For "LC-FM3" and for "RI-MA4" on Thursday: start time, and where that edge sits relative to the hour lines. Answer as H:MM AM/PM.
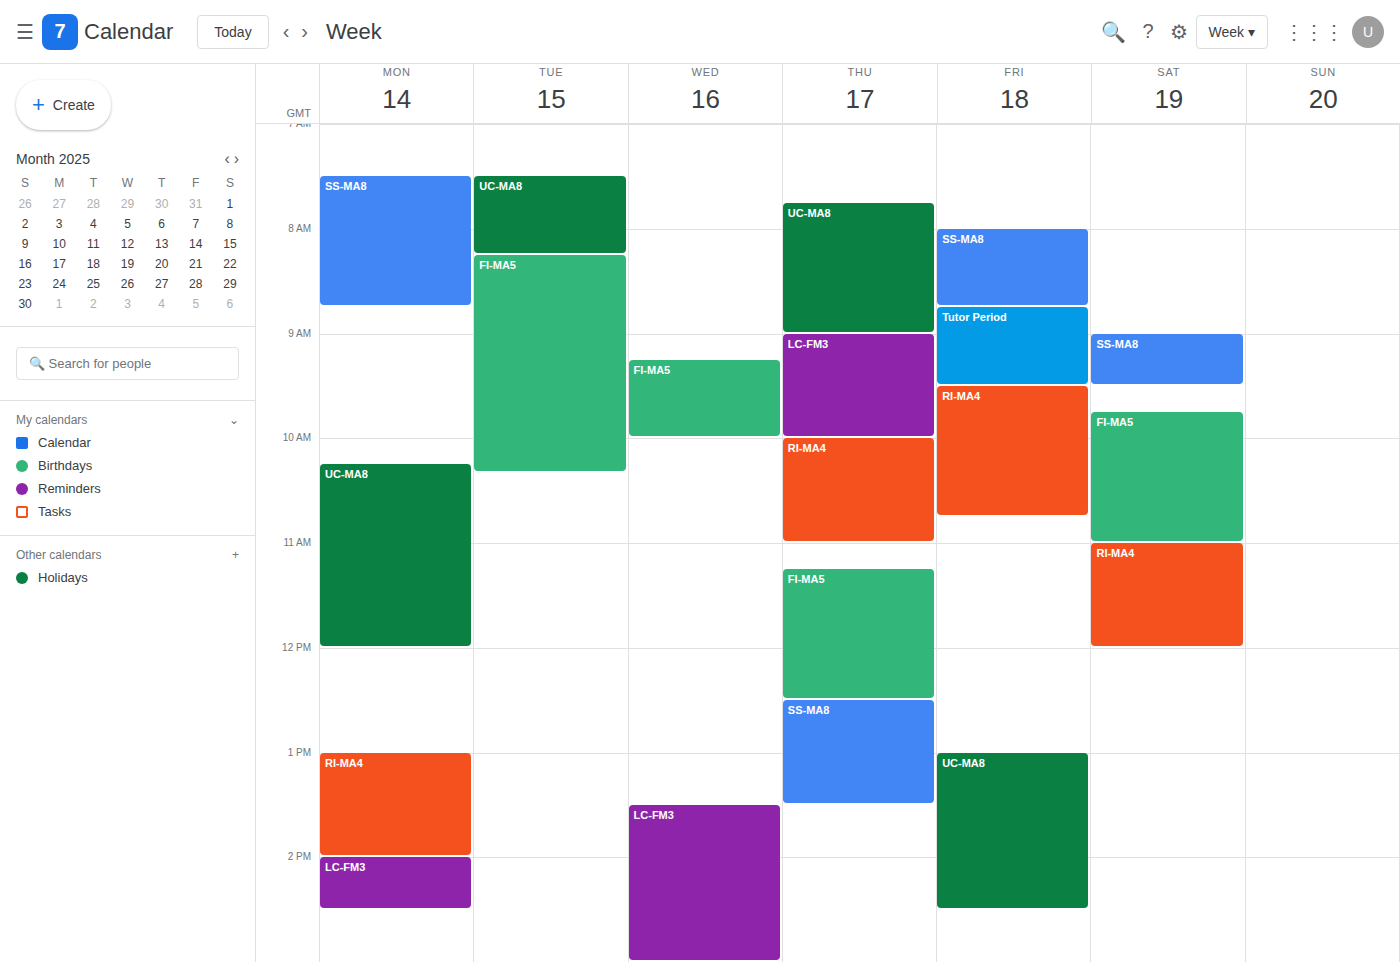
"LC-FM3": 9:00 AM, exactly on the 9 AM line. "RI-MA4": 10:00 AM, exactly on the 10 AM line.